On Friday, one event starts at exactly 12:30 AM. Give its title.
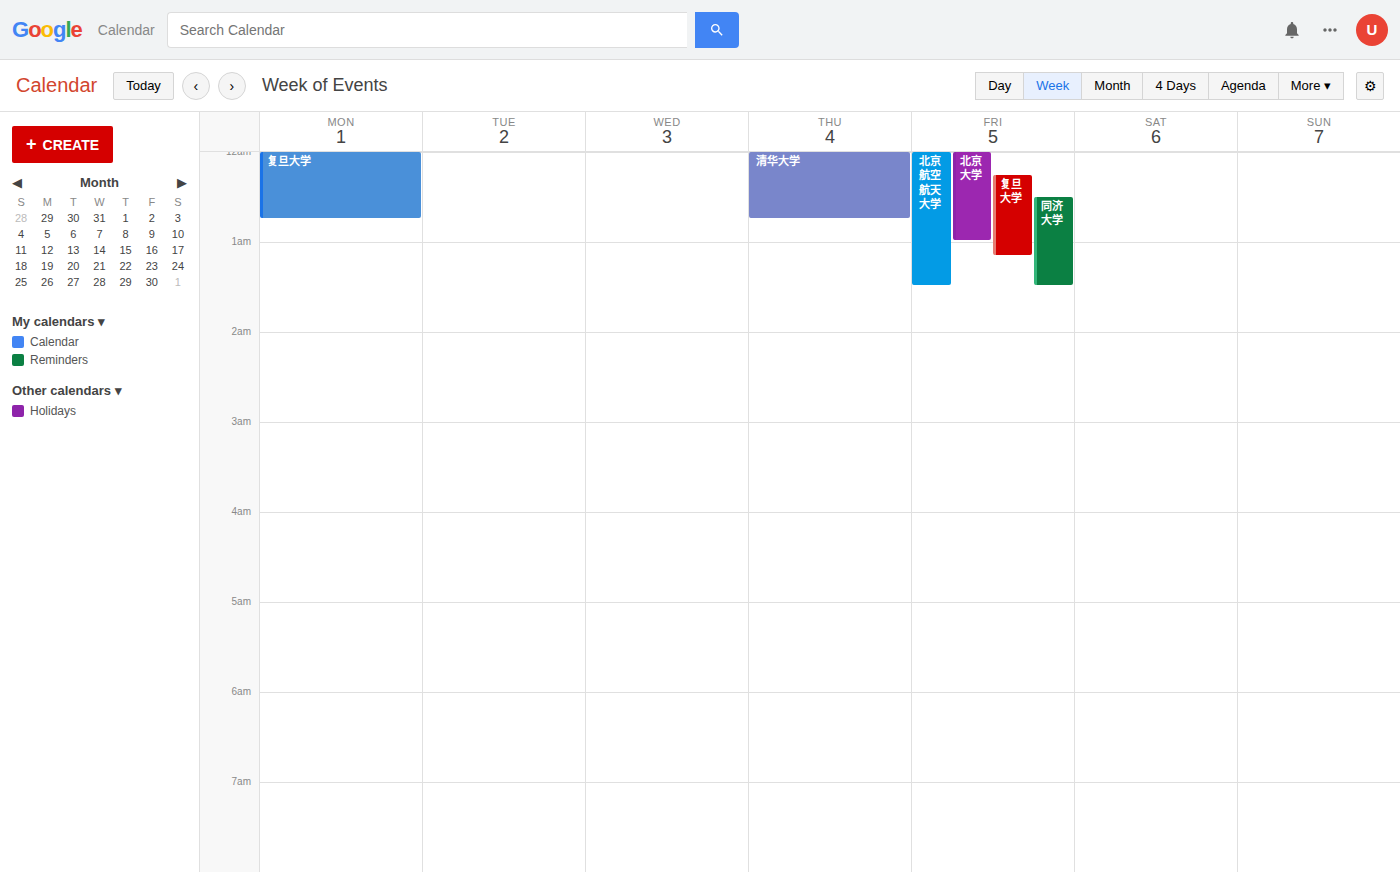
"同济大学"